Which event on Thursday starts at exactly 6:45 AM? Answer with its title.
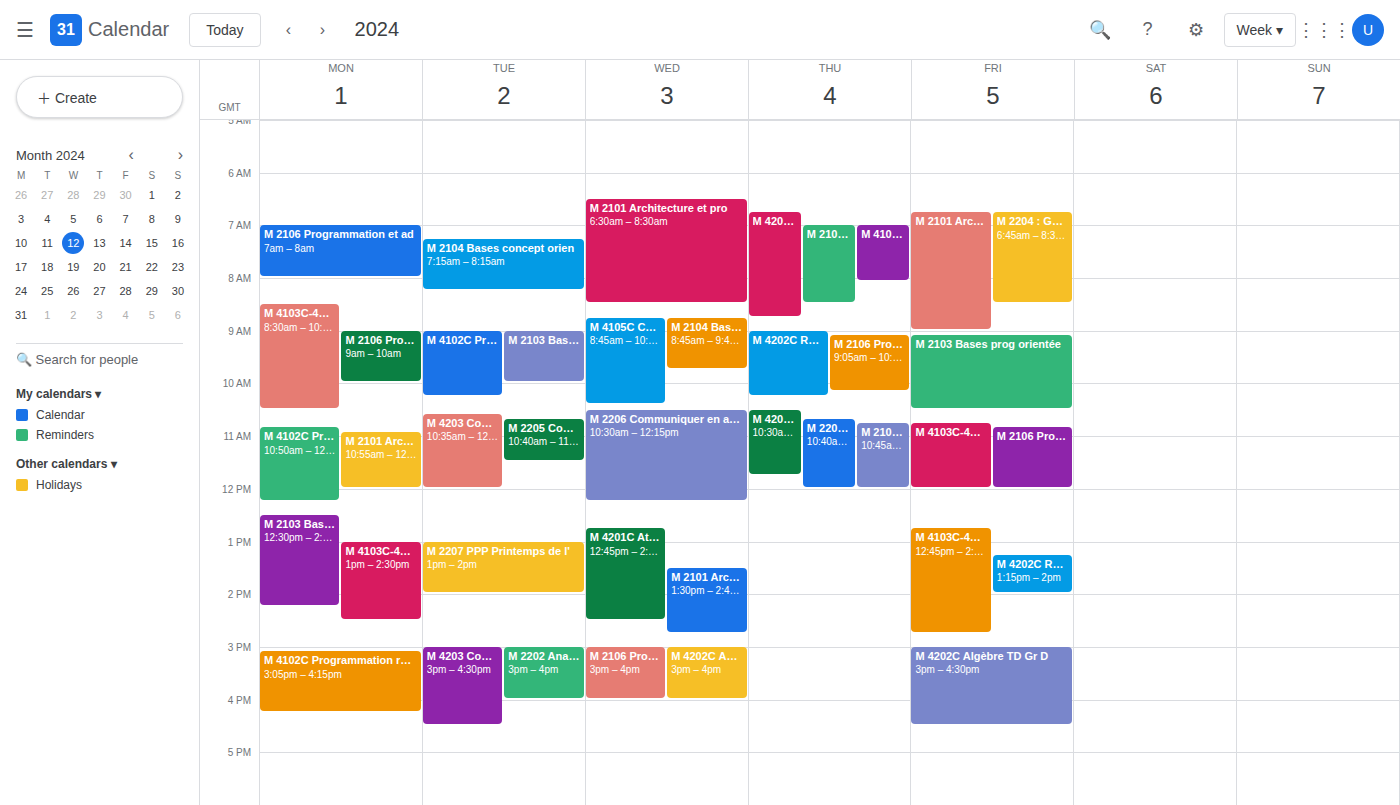
"M 4204 Travailler en angla"